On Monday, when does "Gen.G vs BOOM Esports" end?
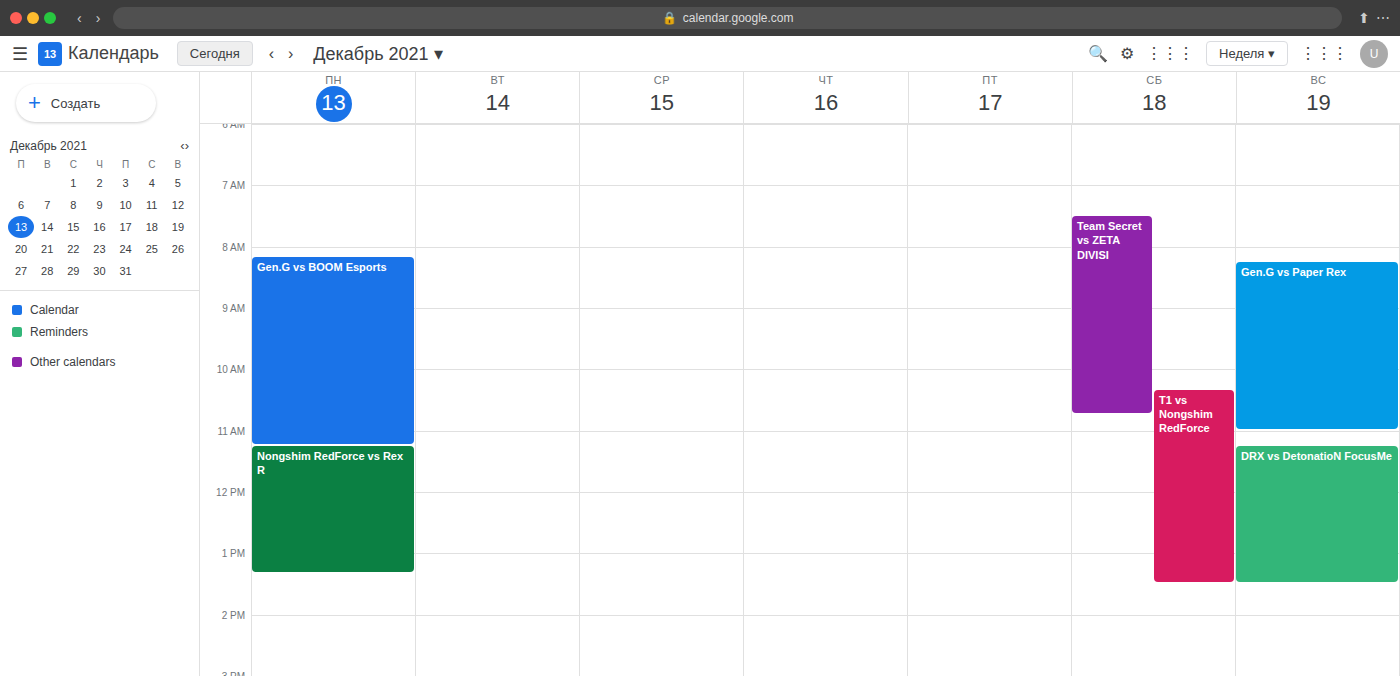
11:15